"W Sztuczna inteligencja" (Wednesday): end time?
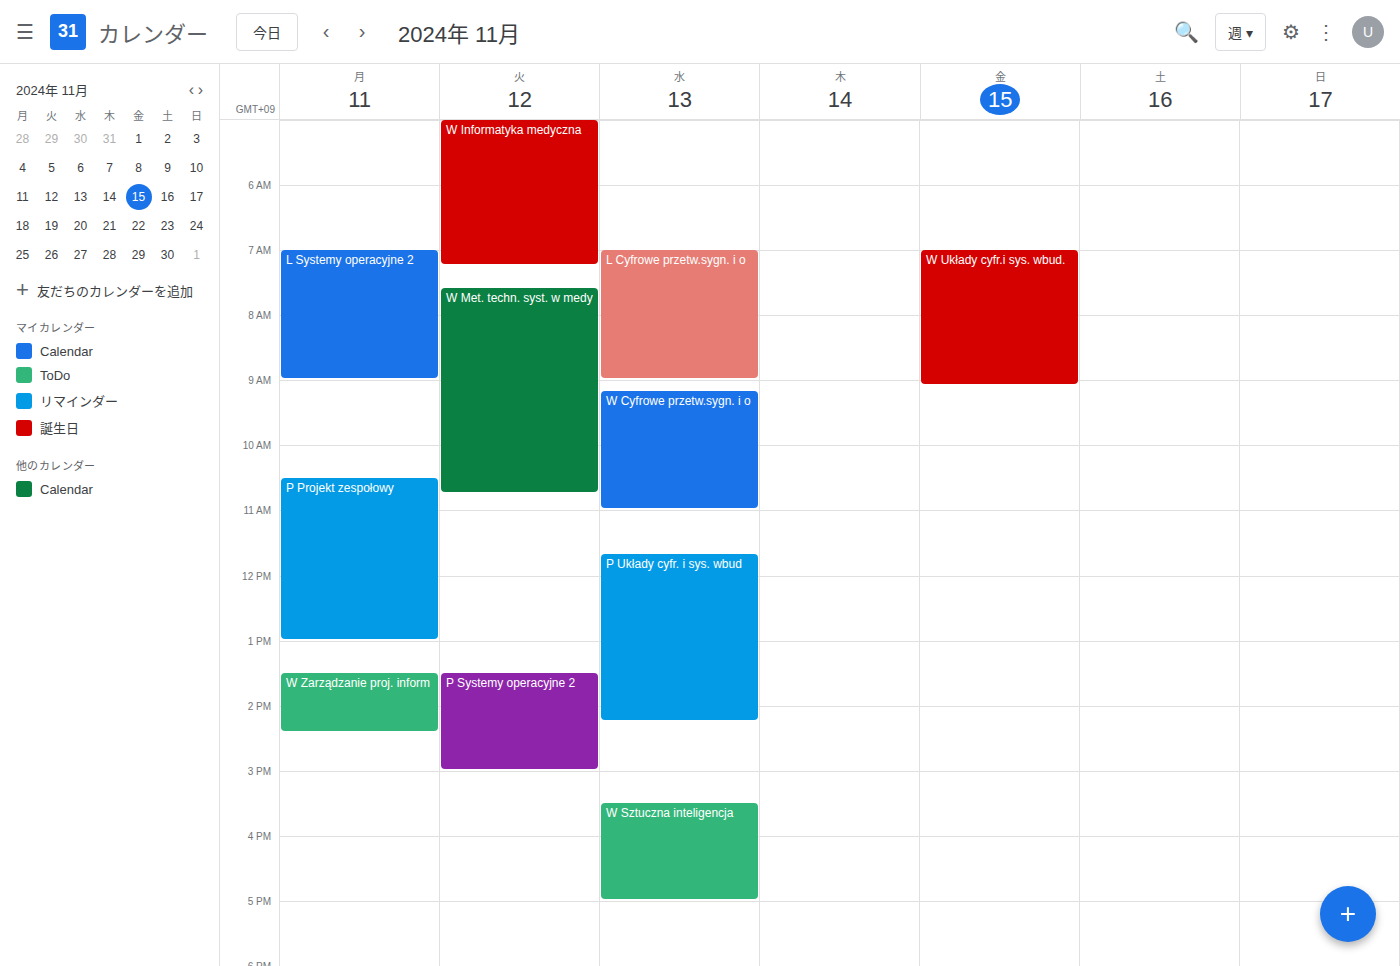
17:00